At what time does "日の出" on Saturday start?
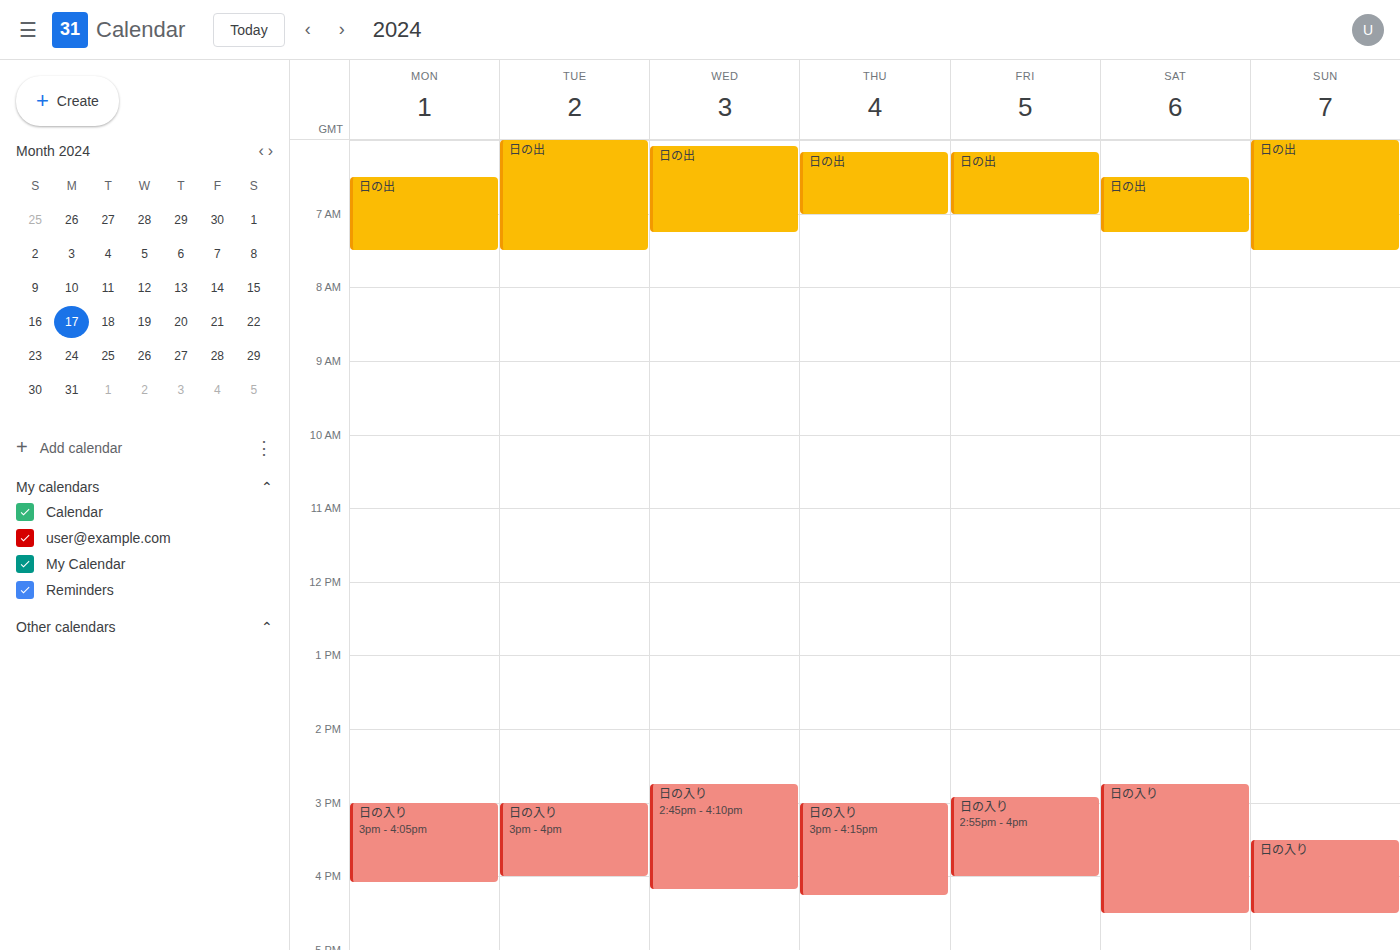
6:30 AM